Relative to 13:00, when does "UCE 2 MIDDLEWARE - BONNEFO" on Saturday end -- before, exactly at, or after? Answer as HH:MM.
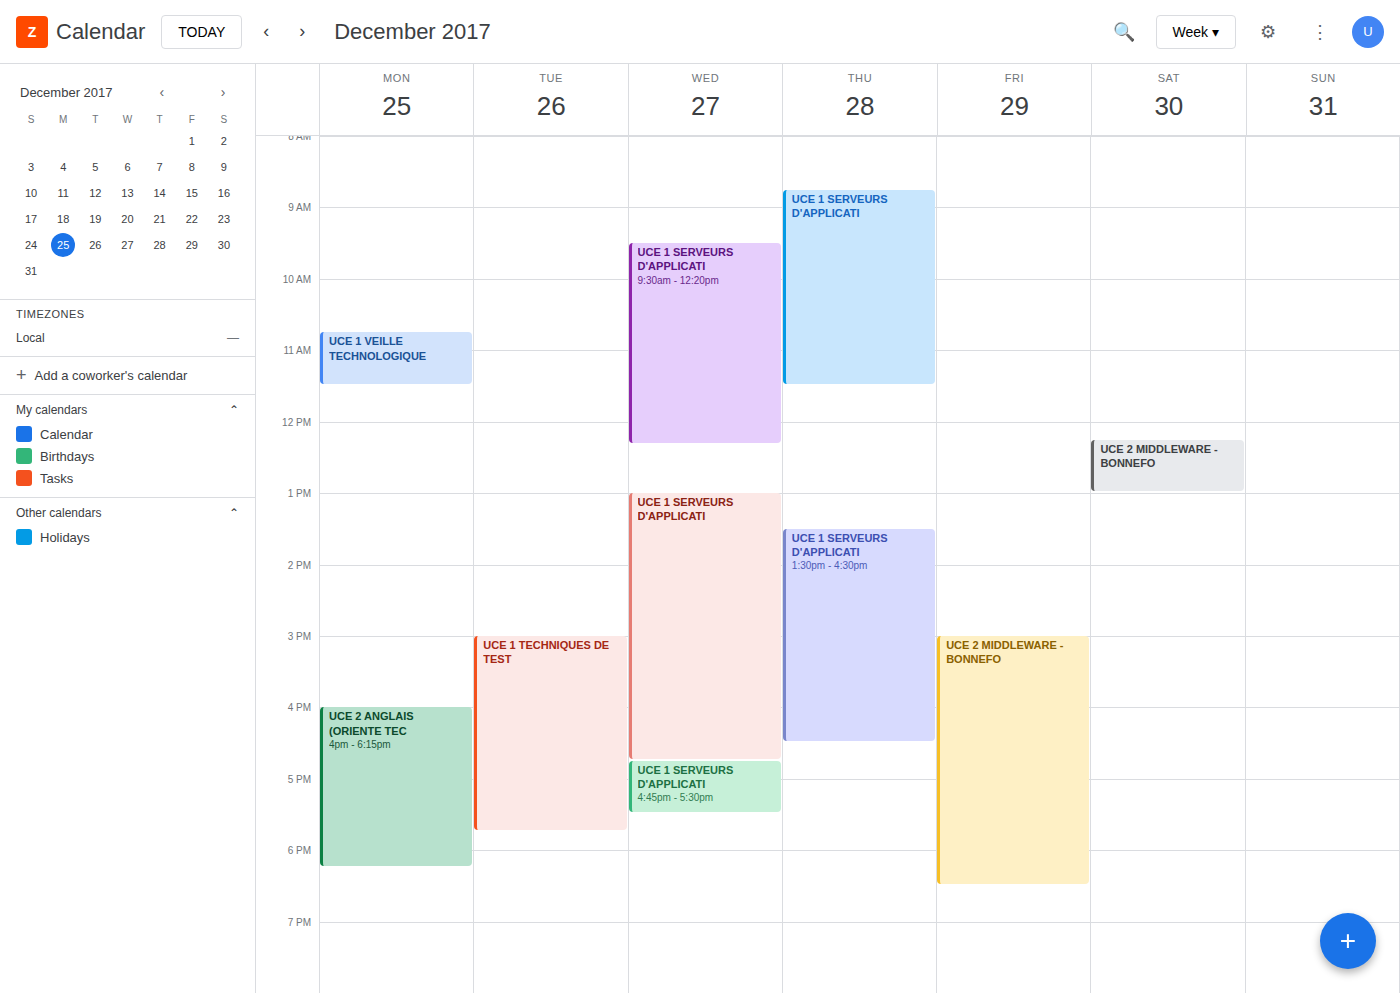
13:00 -- exactly at 13:00, on the 13:00 line.